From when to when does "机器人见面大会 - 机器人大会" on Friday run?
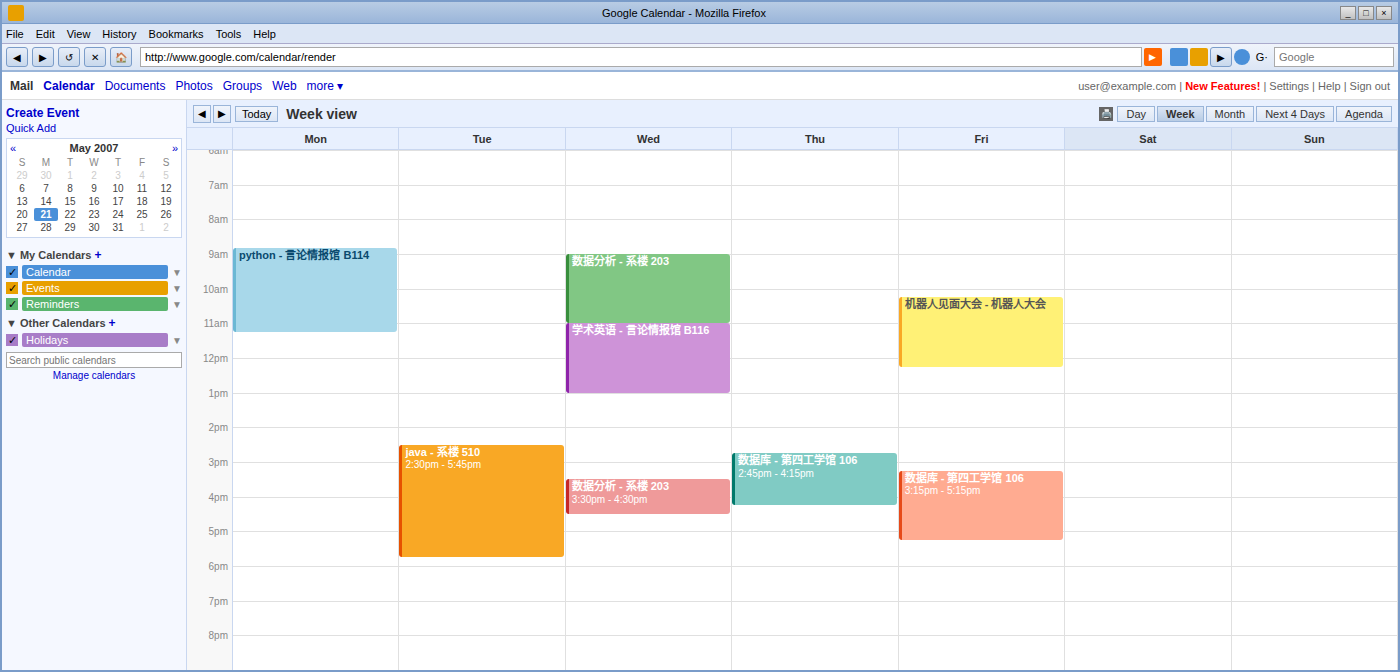
10:15 AM to 12:15 PM